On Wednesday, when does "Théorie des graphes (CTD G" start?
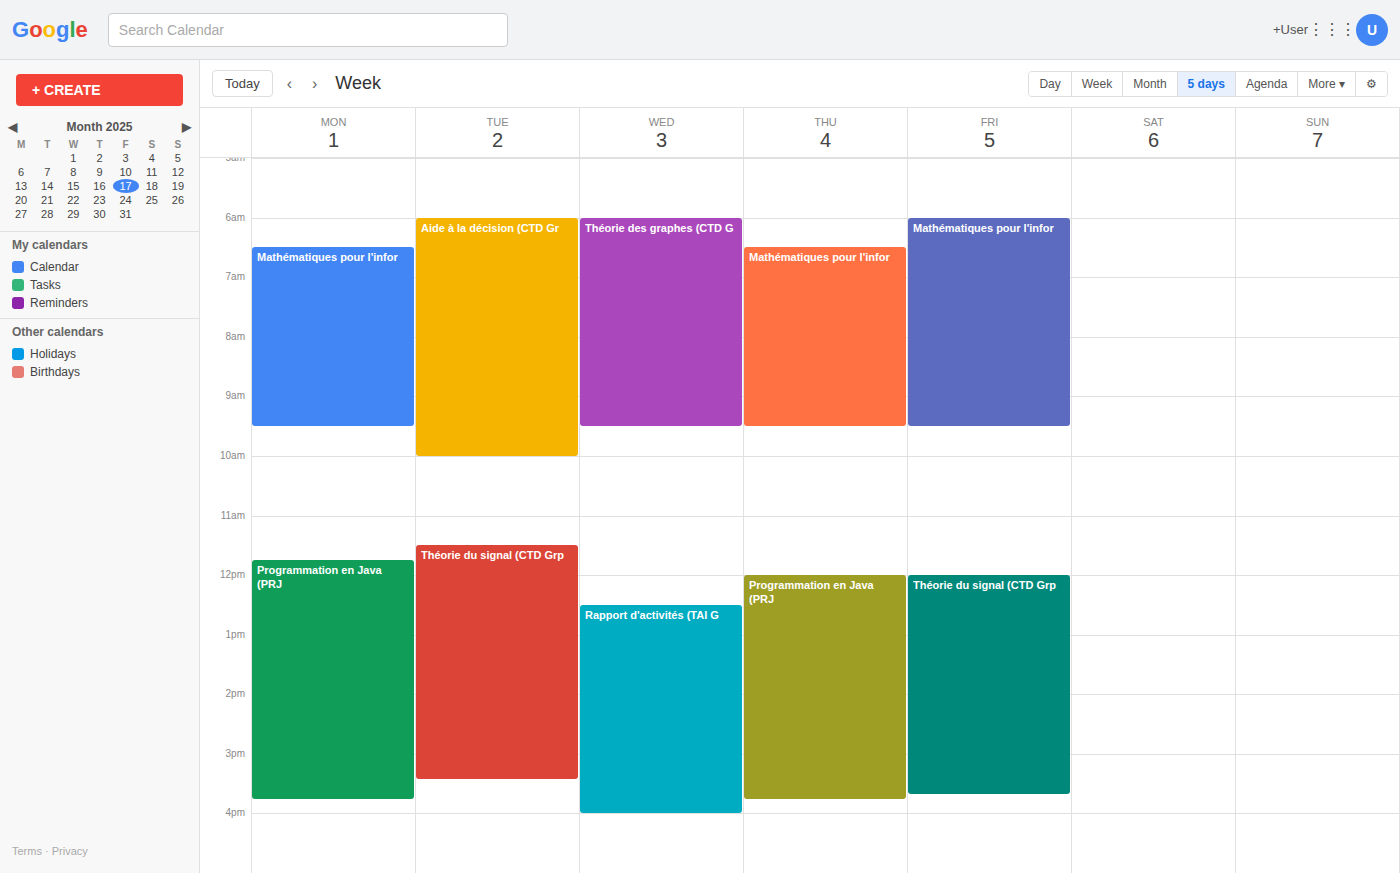
6:00 AM